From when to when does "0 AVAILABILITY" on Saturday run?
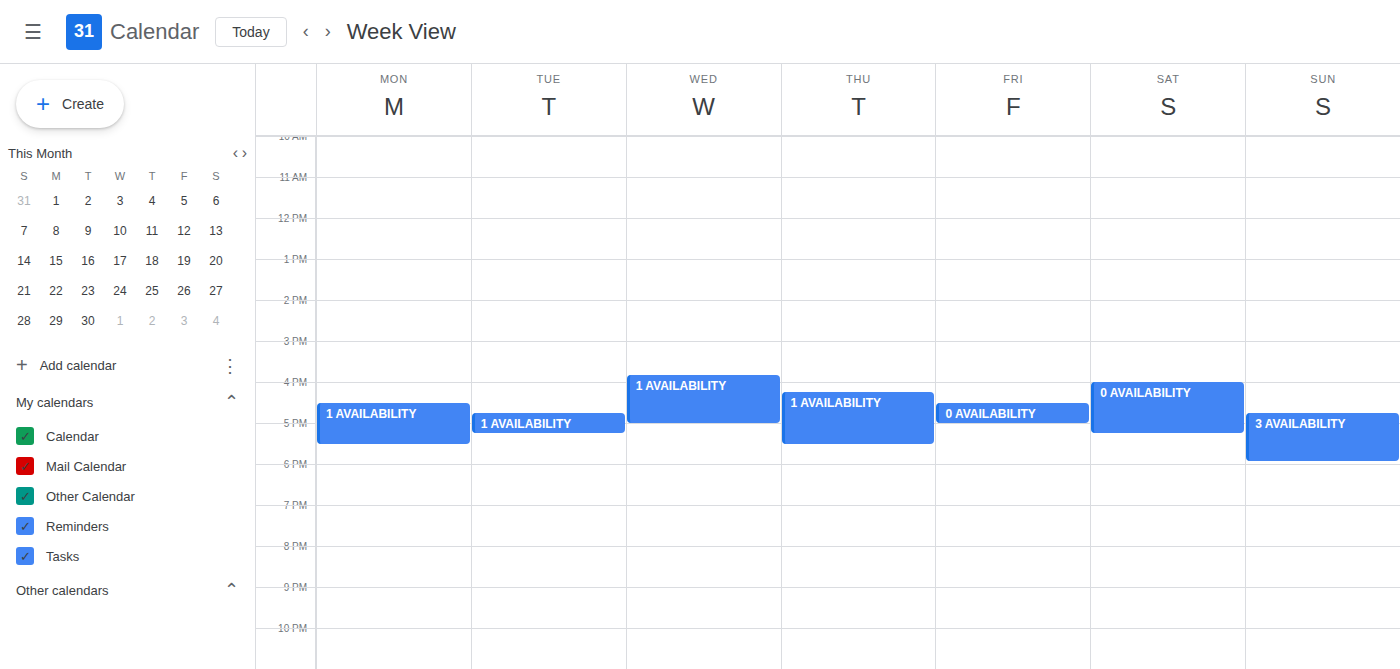
4:00 PM to 5:15 PM